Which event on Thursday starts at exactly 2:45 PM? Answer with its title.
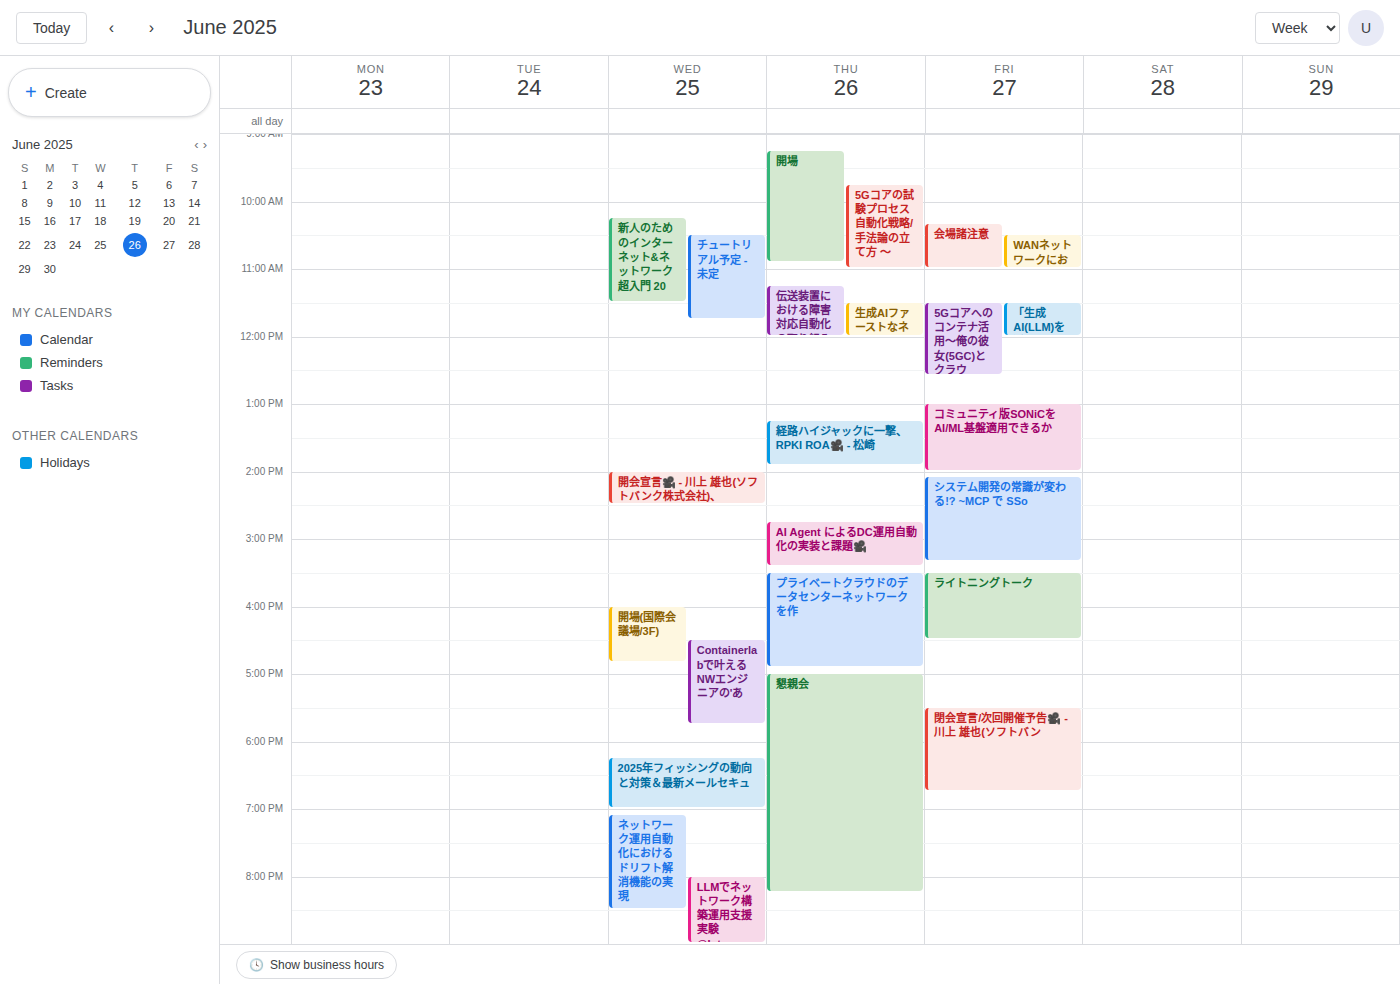
"AI Agent によるDC運用自動化の実装と課題🎥"